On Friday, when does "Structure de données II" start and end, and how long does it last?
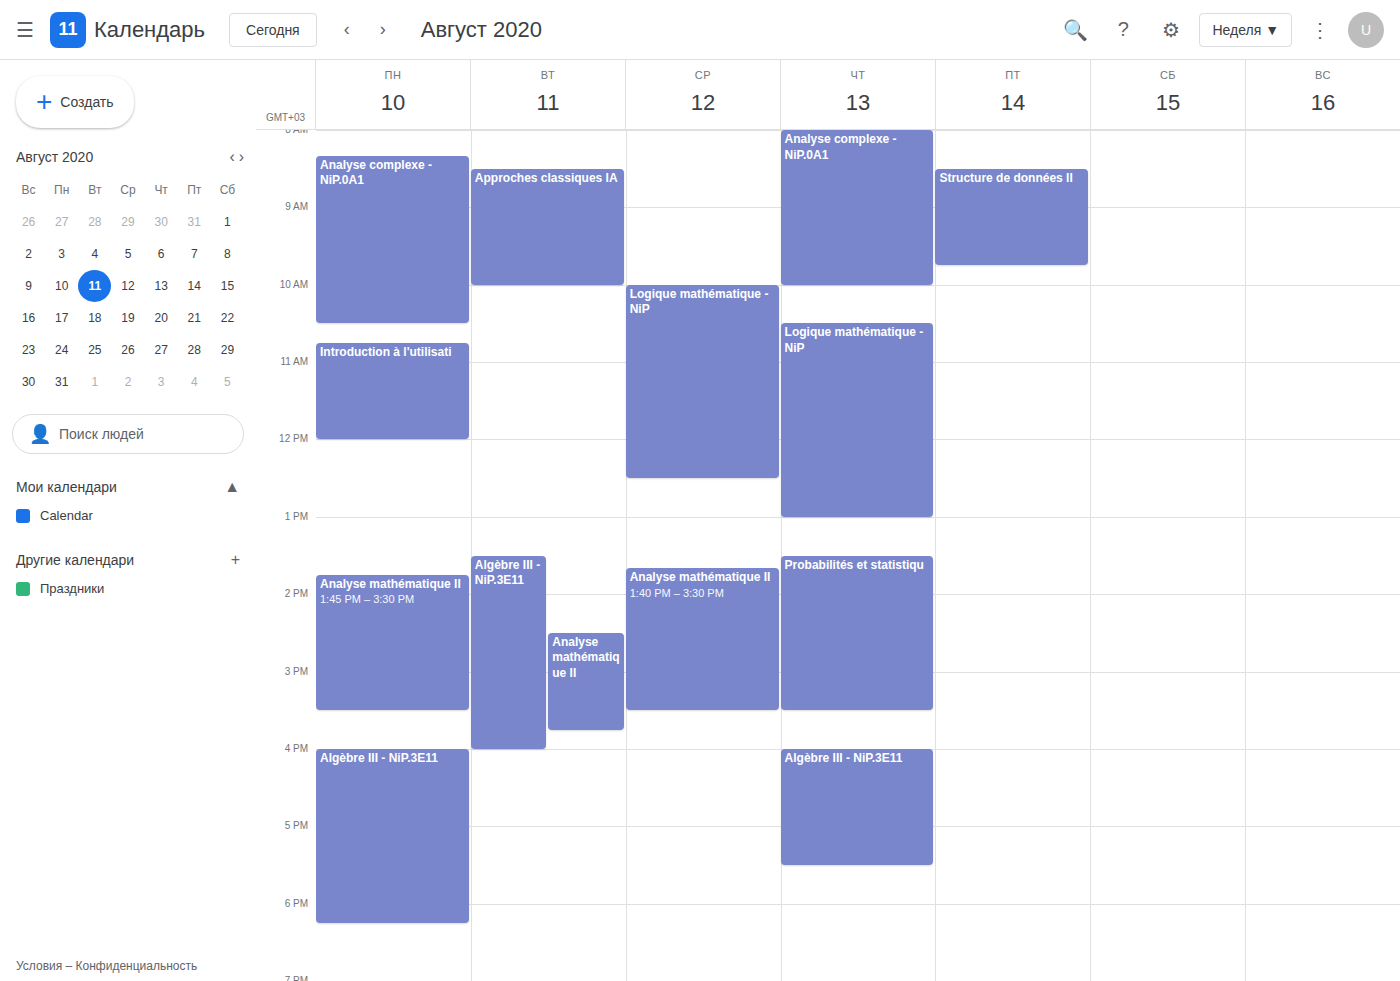
8:30 AM to 9:45 AM, 1 hour 15 minutes